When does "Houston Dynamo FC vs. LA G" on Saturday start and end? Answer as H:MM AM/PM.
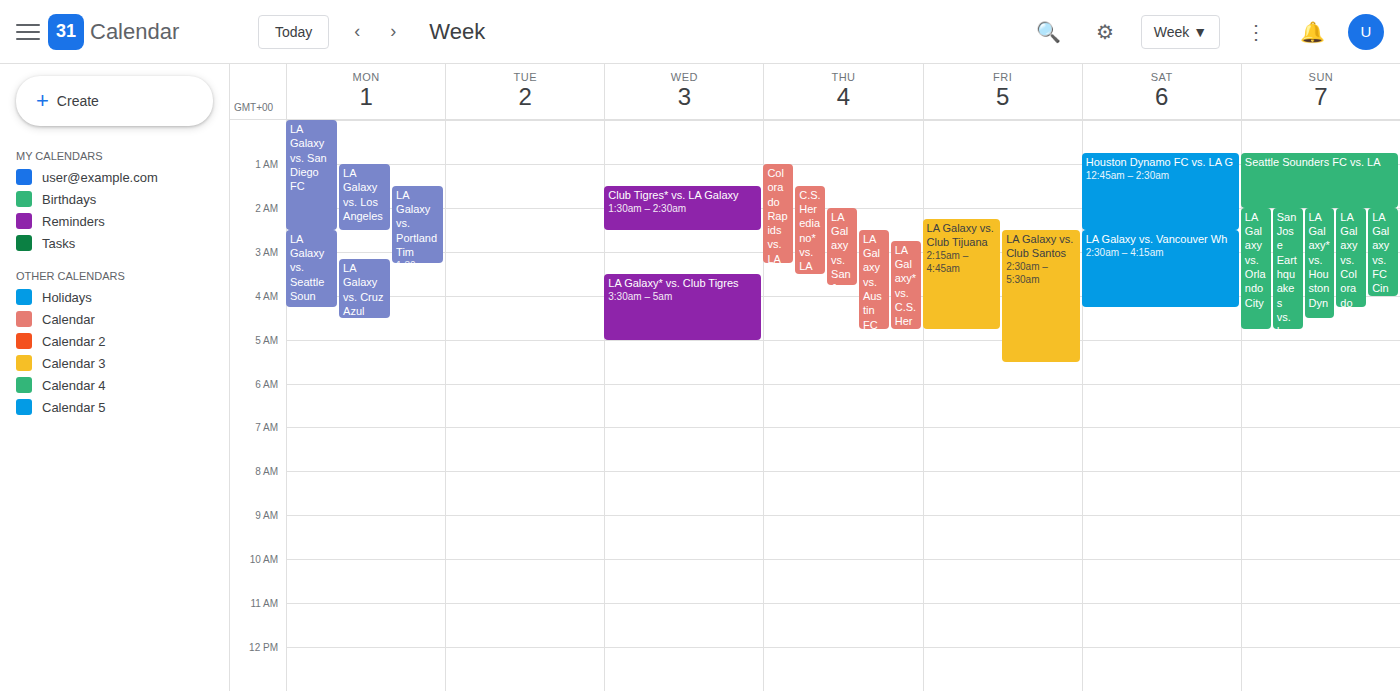
12:45 AM to 2:30 AM